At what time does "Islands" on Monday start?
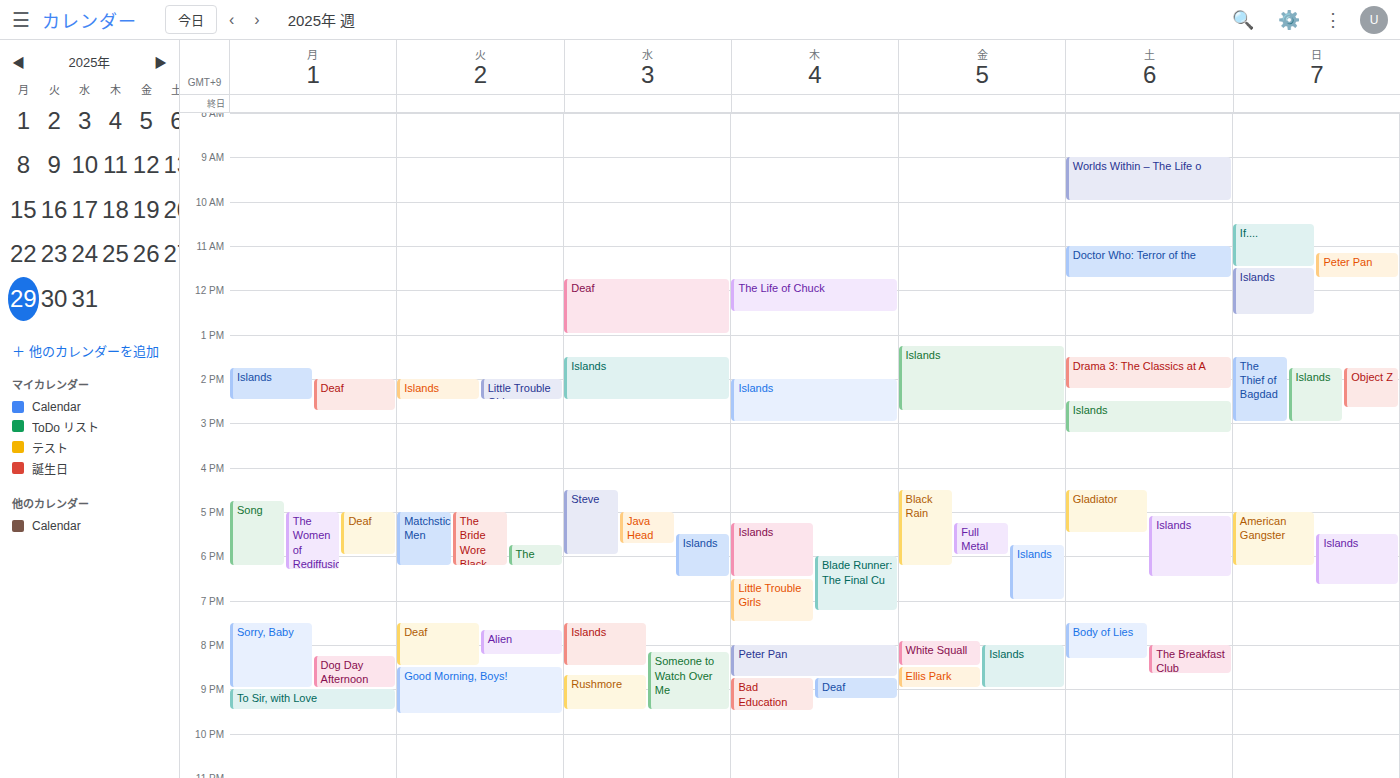
1:45 PM